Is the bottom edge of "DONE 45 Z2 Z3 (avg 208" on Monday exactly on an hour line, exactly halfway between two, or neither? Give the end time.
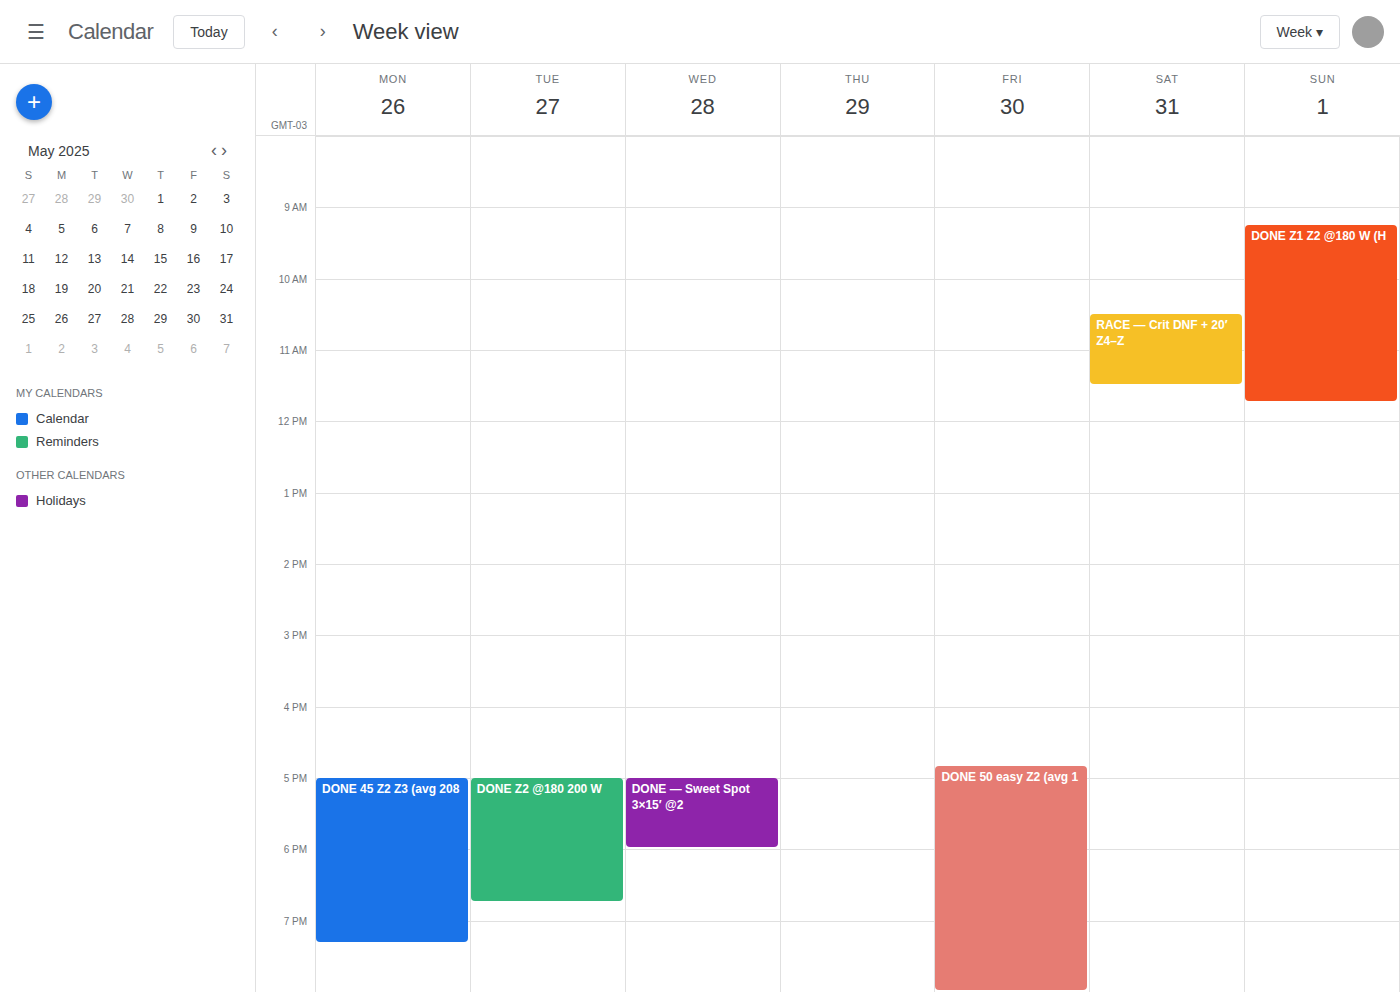
7:20 PM -- neither: 20 minutes below the 7 PM line and 40 minutes above the 8 PM line.